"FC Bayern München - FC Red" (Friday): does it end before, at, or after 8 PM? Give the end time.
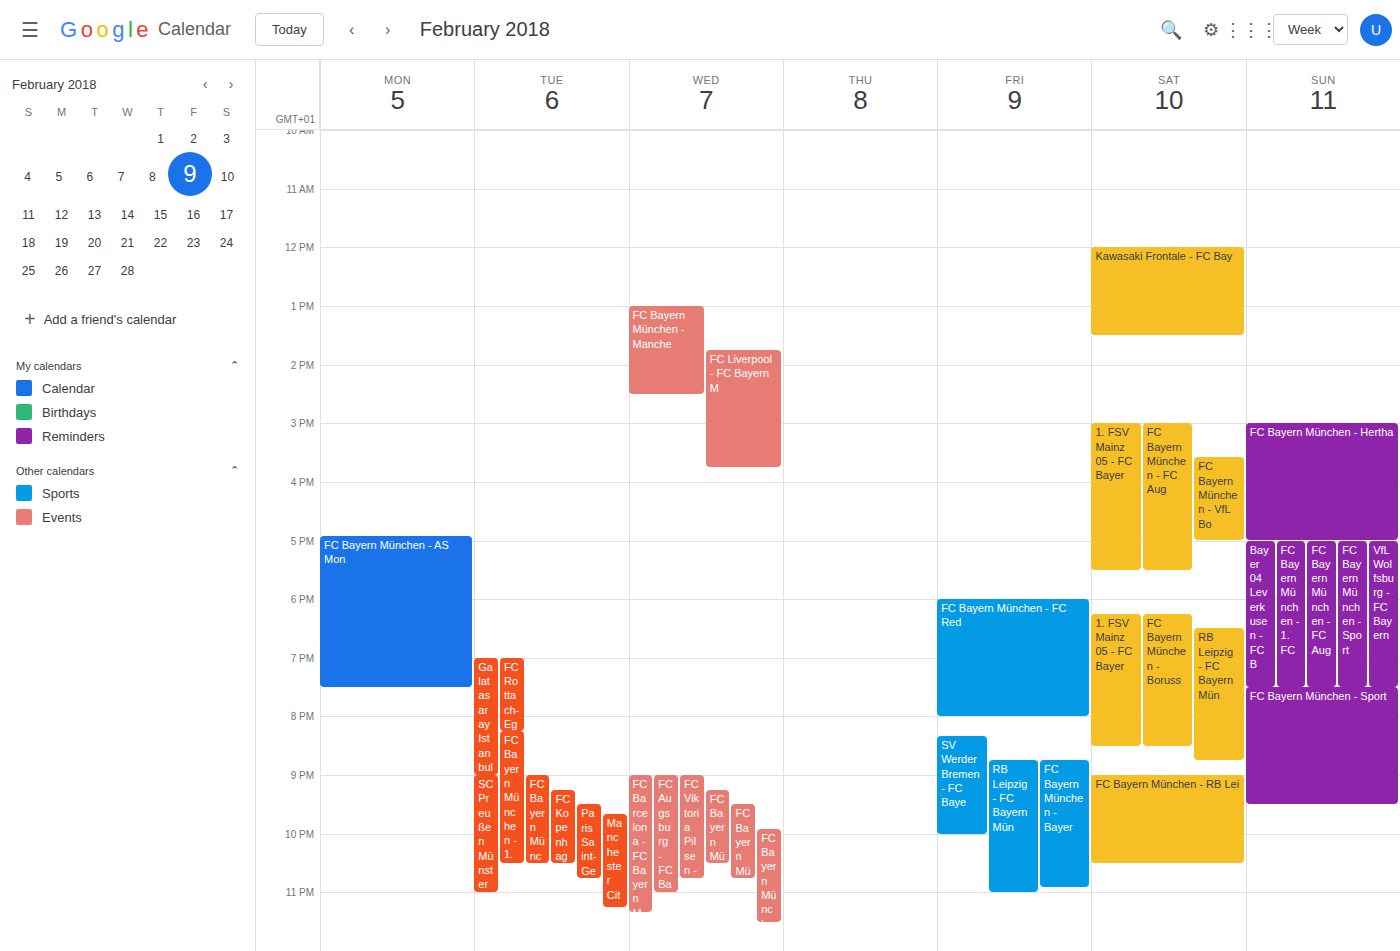
8:00 PM -- exactly at 8 PM, on the 8 PM line.